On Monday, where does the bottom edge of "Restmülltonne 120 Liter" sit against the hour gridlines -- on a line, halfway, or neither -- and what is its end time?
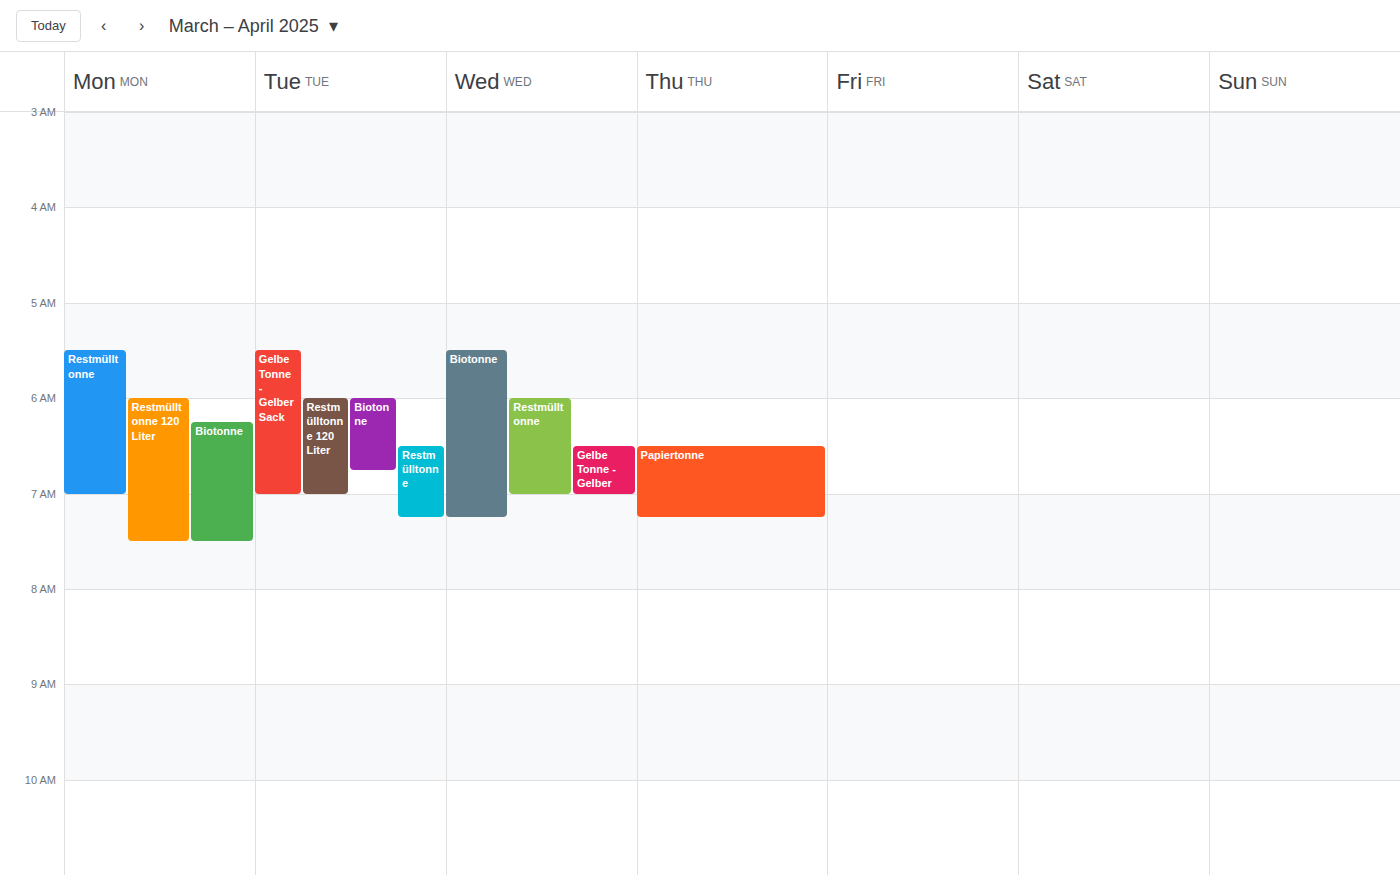
7:30 AM -- halfway between the 7 AM and 8 AM lines.